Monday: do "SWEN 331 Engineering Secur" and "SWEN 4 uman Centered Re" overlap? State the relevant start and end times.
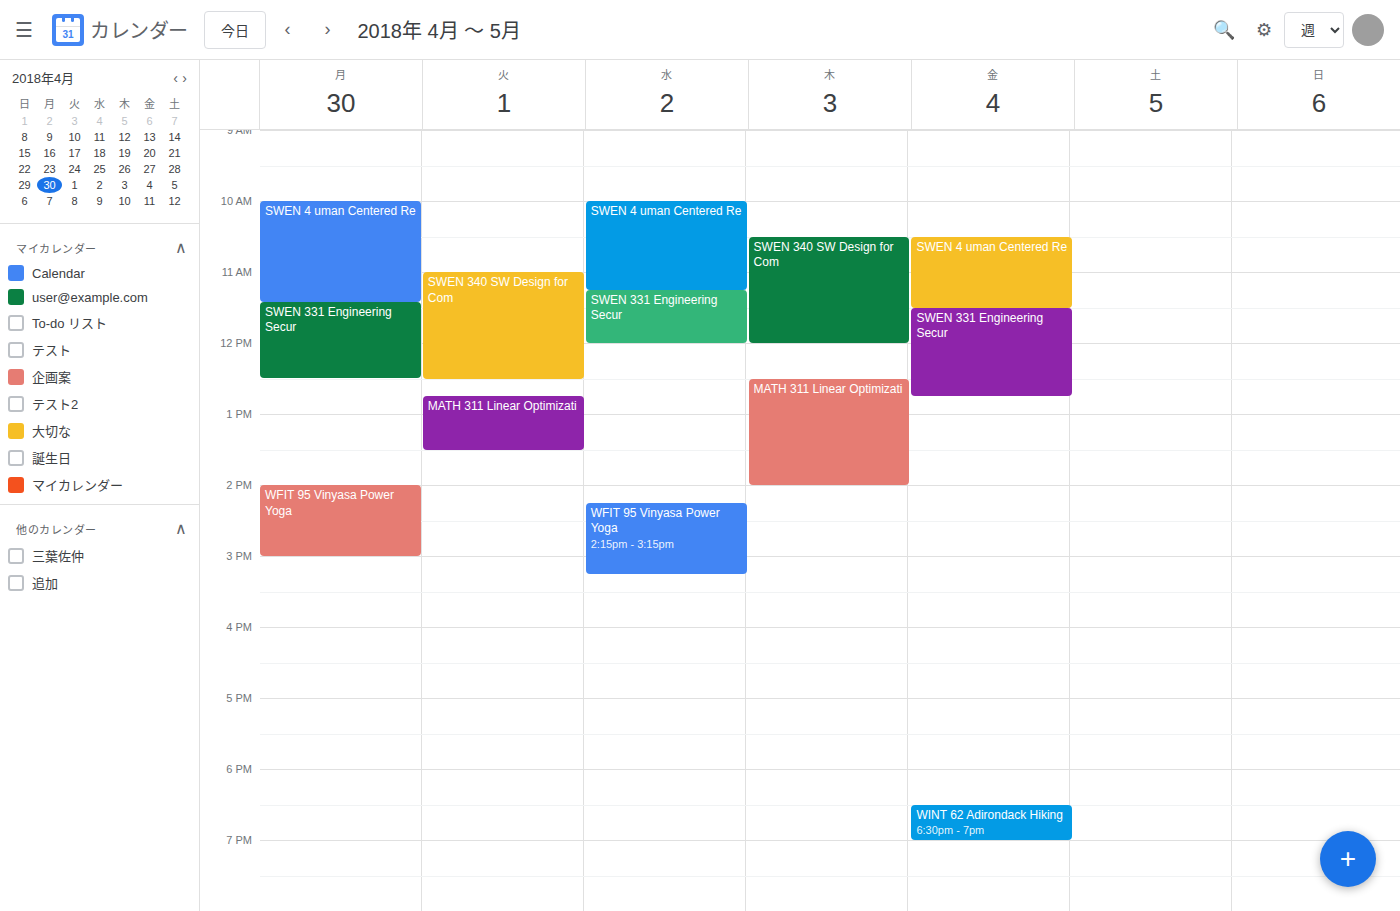
"SWEN 4 uman Centered Re" ends at 11:25 AM, exactly when "SWEN 331 Engineering Secur" starts -- they touch but do not overlap.